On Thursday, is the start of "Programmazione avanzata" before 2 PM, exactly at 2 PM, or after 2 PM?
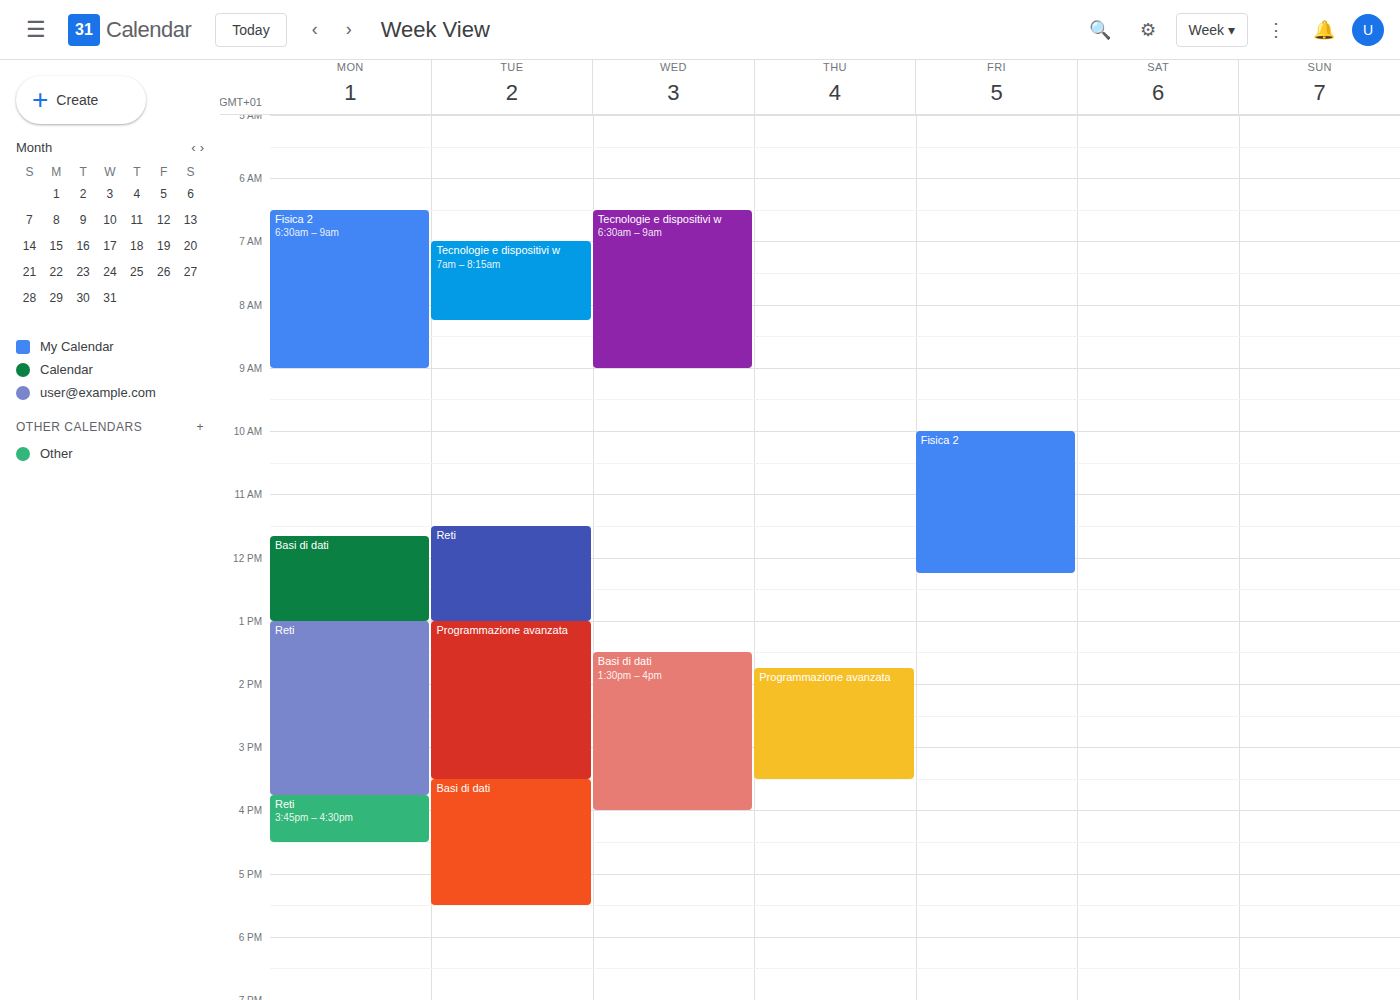
1:45 PM -- before 2 PM, 15 minutes above the 2 PM line.